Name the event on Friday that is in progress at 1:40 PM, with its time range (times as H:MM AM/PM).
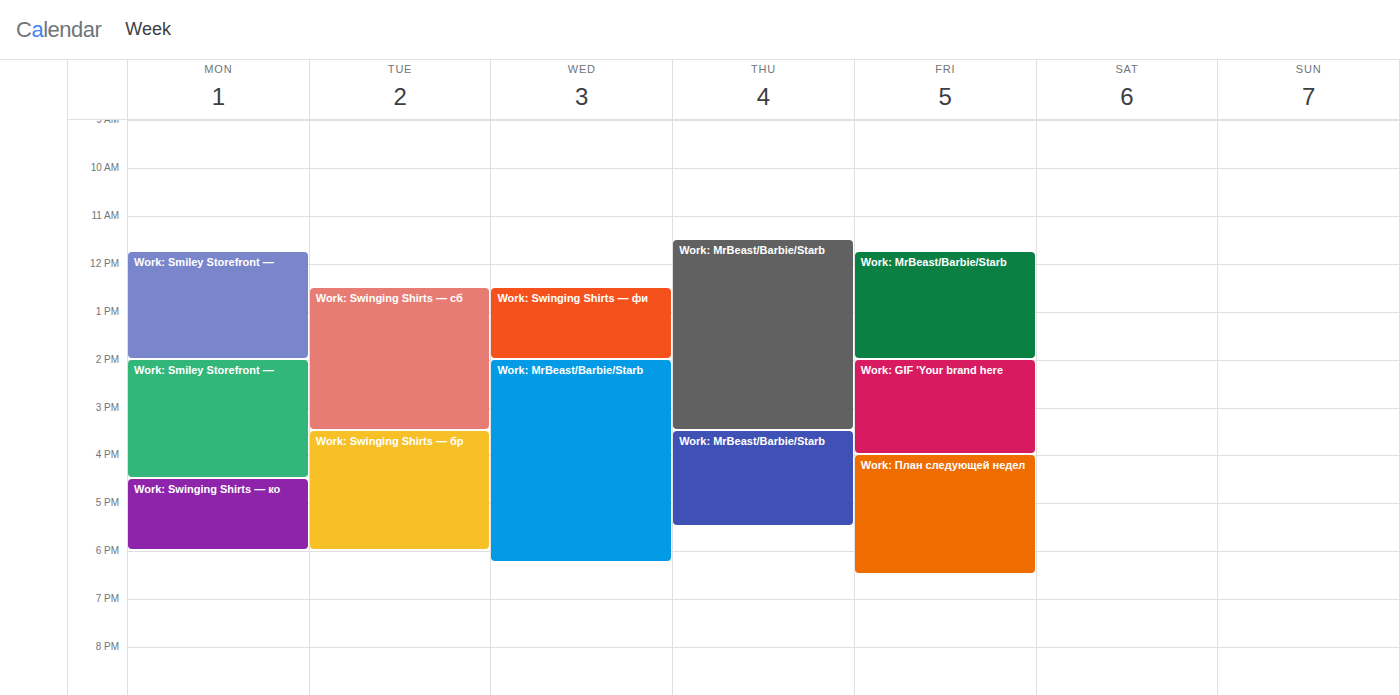
"Work: MrBeast/Barbie/Starb", 11:45 AM to 2:00 PM